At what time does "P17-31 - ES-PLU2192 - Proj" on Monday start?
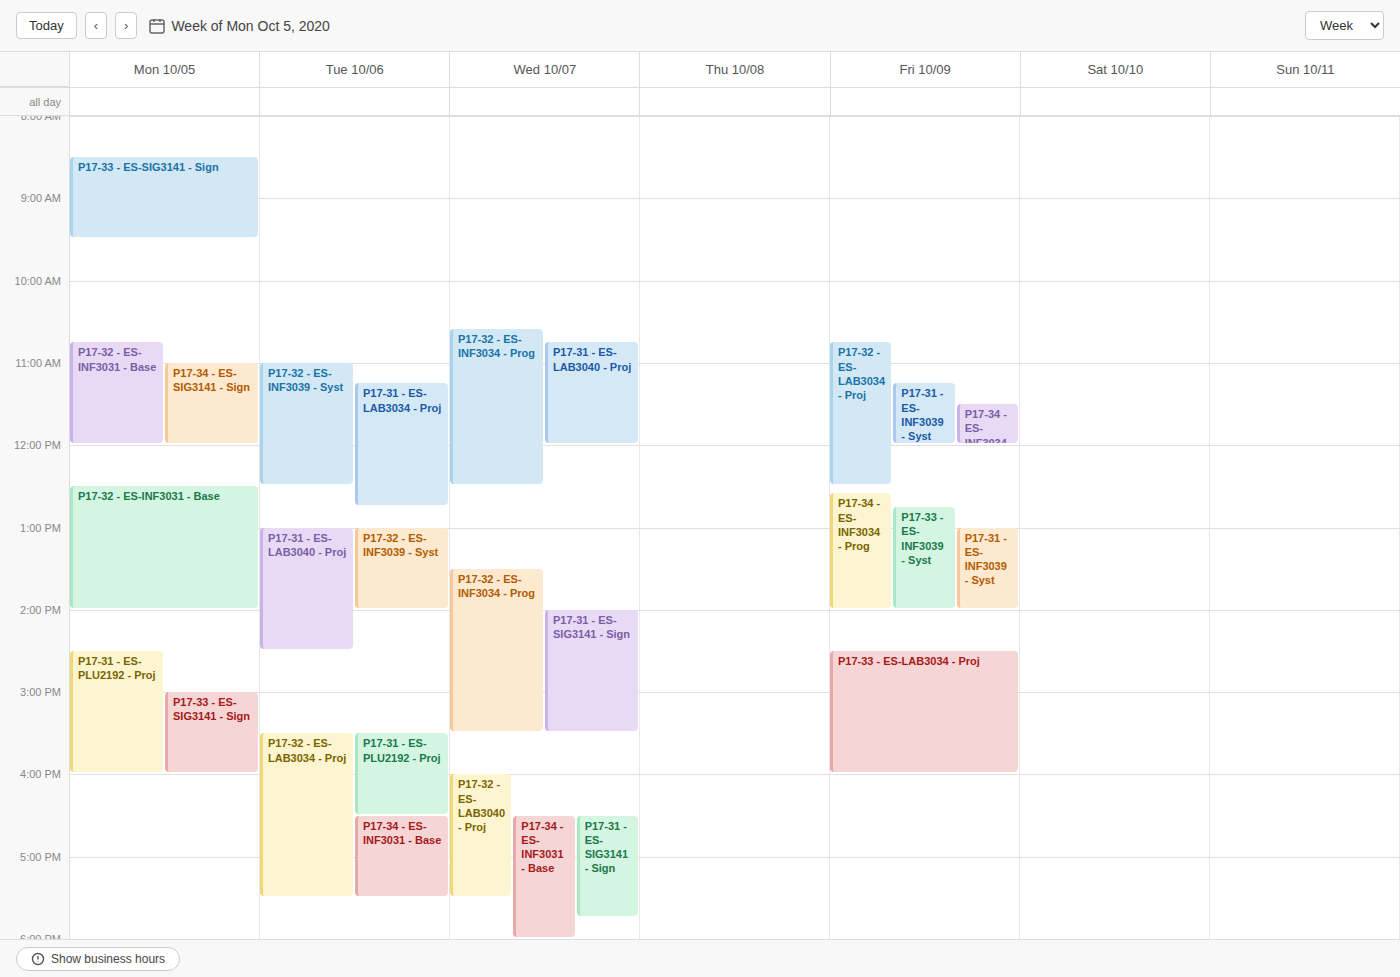
2:30 PM